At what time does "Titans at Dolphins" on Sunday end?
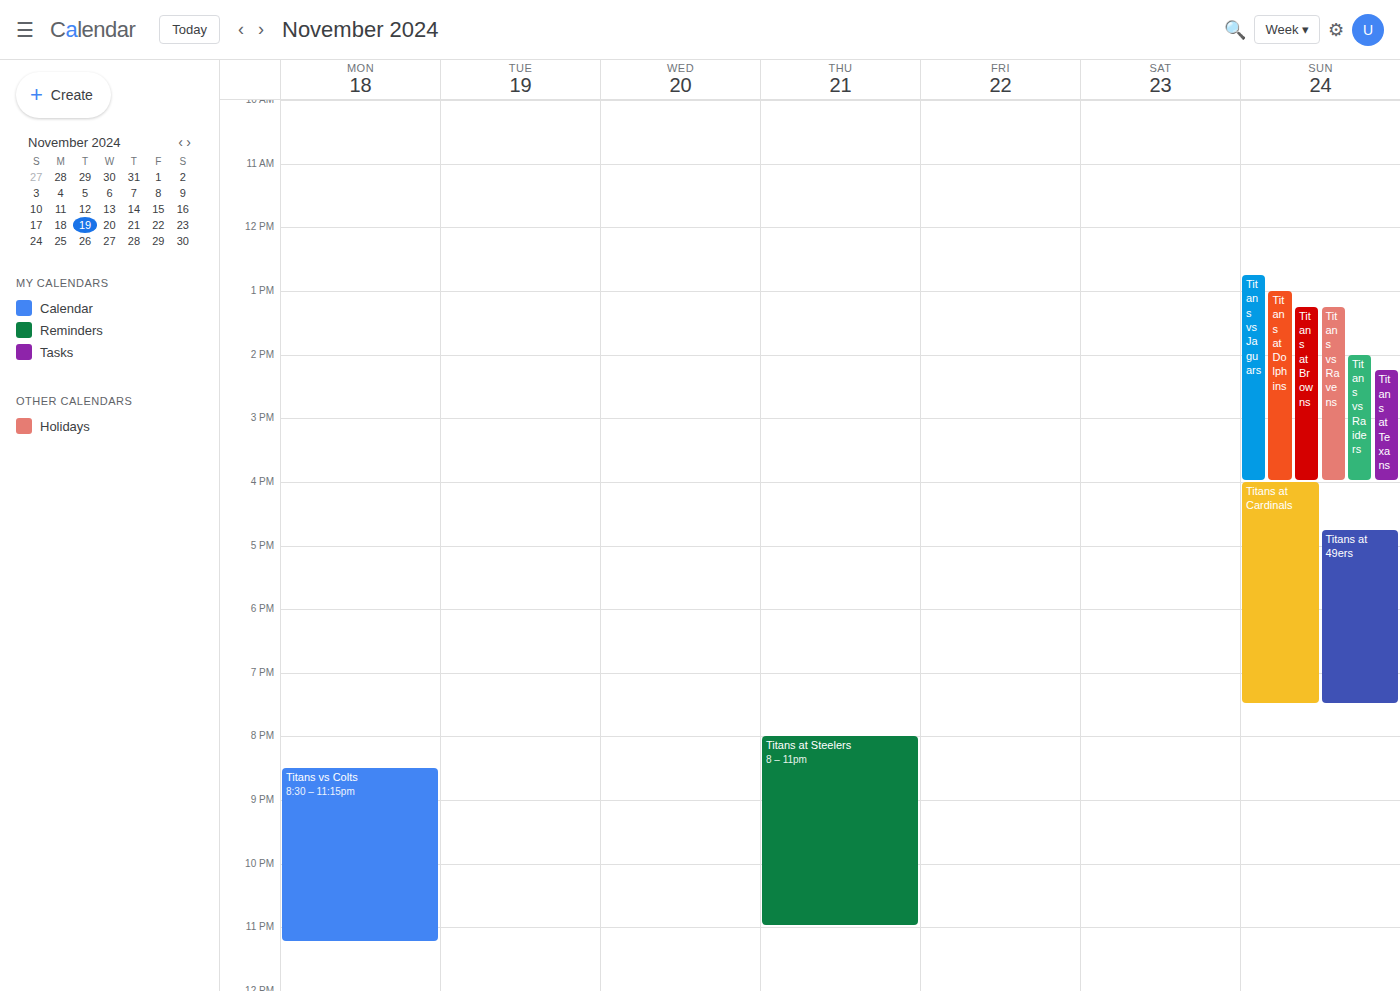
4:00 PM